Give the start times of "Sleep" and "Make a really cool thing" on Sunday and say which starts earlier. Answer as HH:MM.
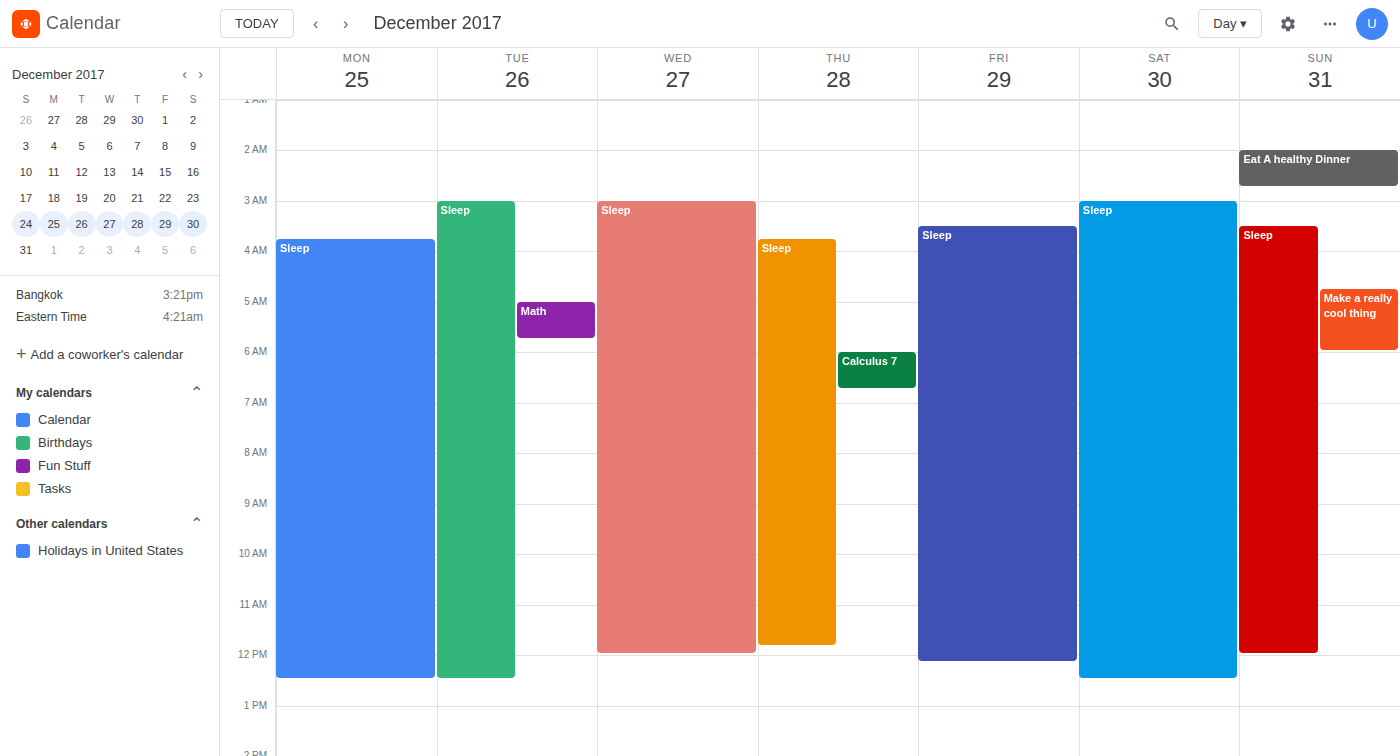
"Sleep" 03:30; "Make a really cool thing" 04:45.